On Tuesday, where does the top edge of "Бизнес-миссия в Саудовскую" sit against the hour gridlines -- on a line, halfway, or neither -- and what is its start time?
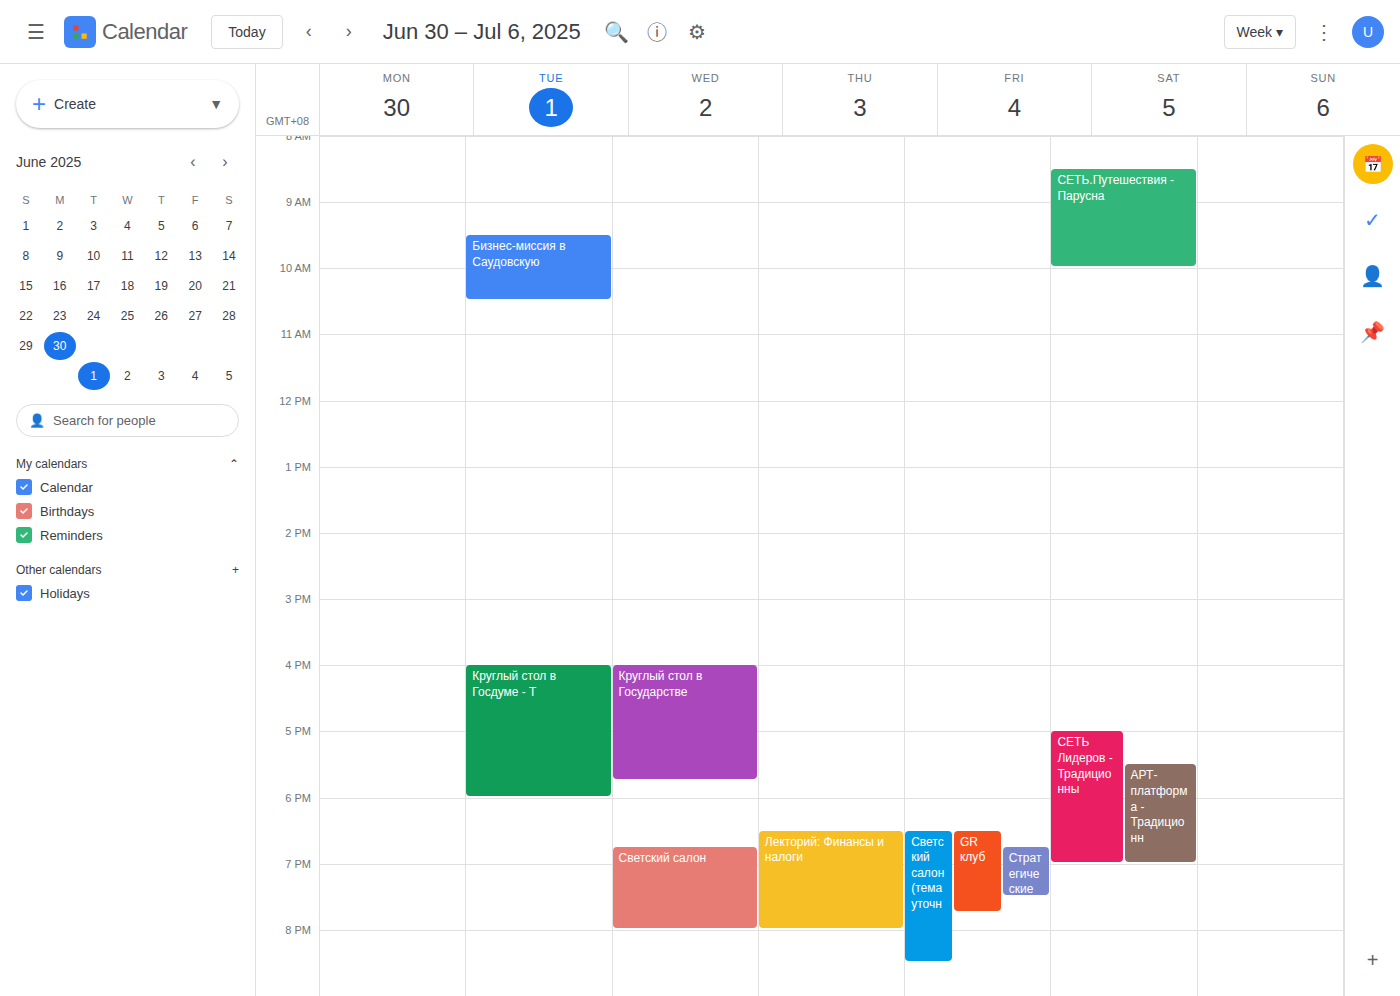
9:30 AM -- halfway between the 9 AM and 10 AM lines.